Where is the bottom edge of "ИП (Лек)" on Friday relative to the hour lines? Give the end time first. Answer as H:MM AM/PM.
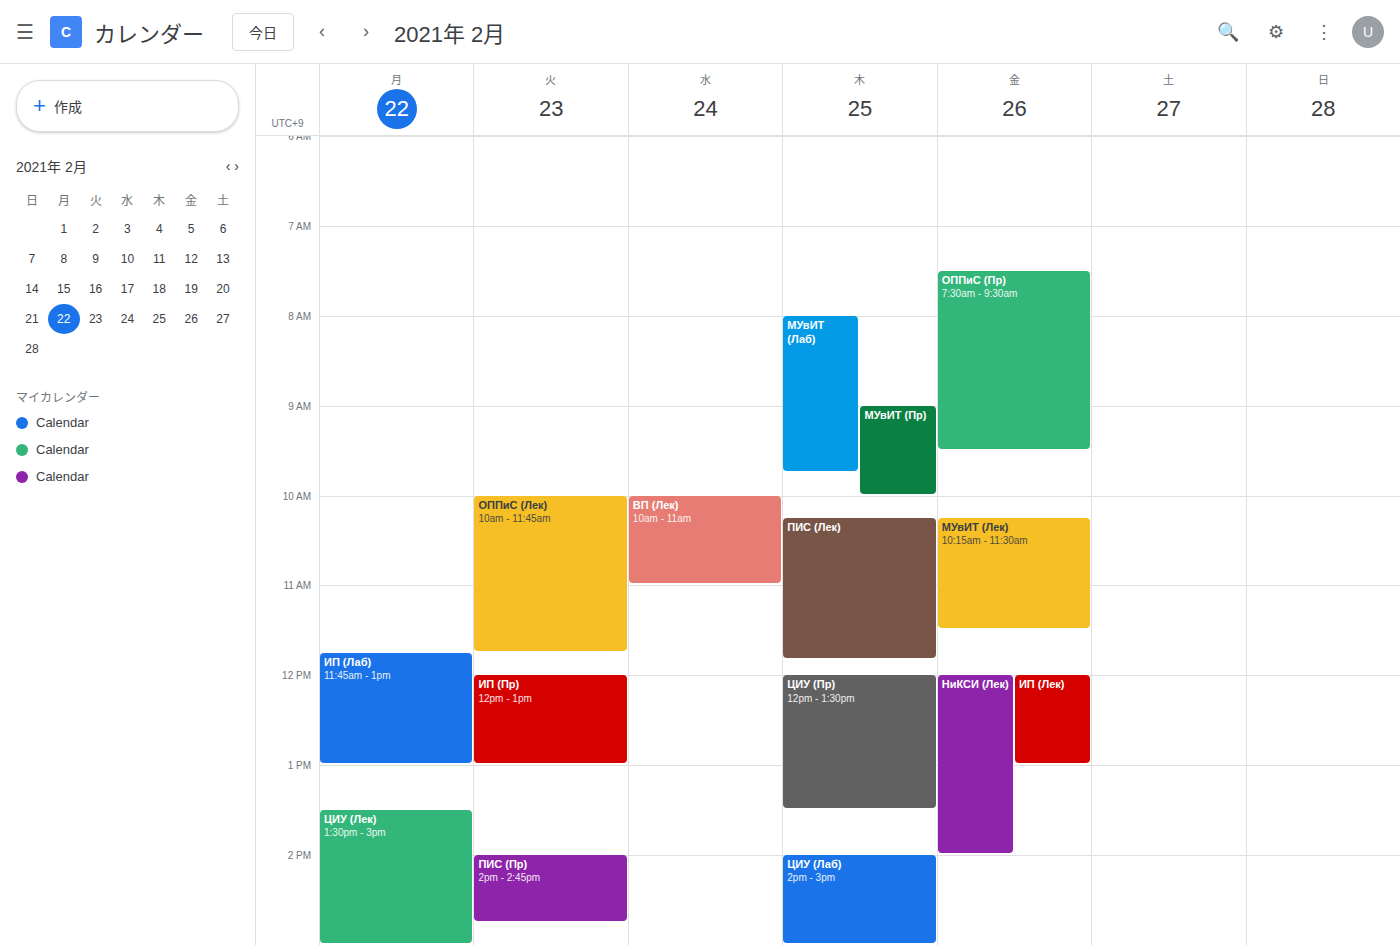
1:00 PM -- exactly on the 1 PM line.